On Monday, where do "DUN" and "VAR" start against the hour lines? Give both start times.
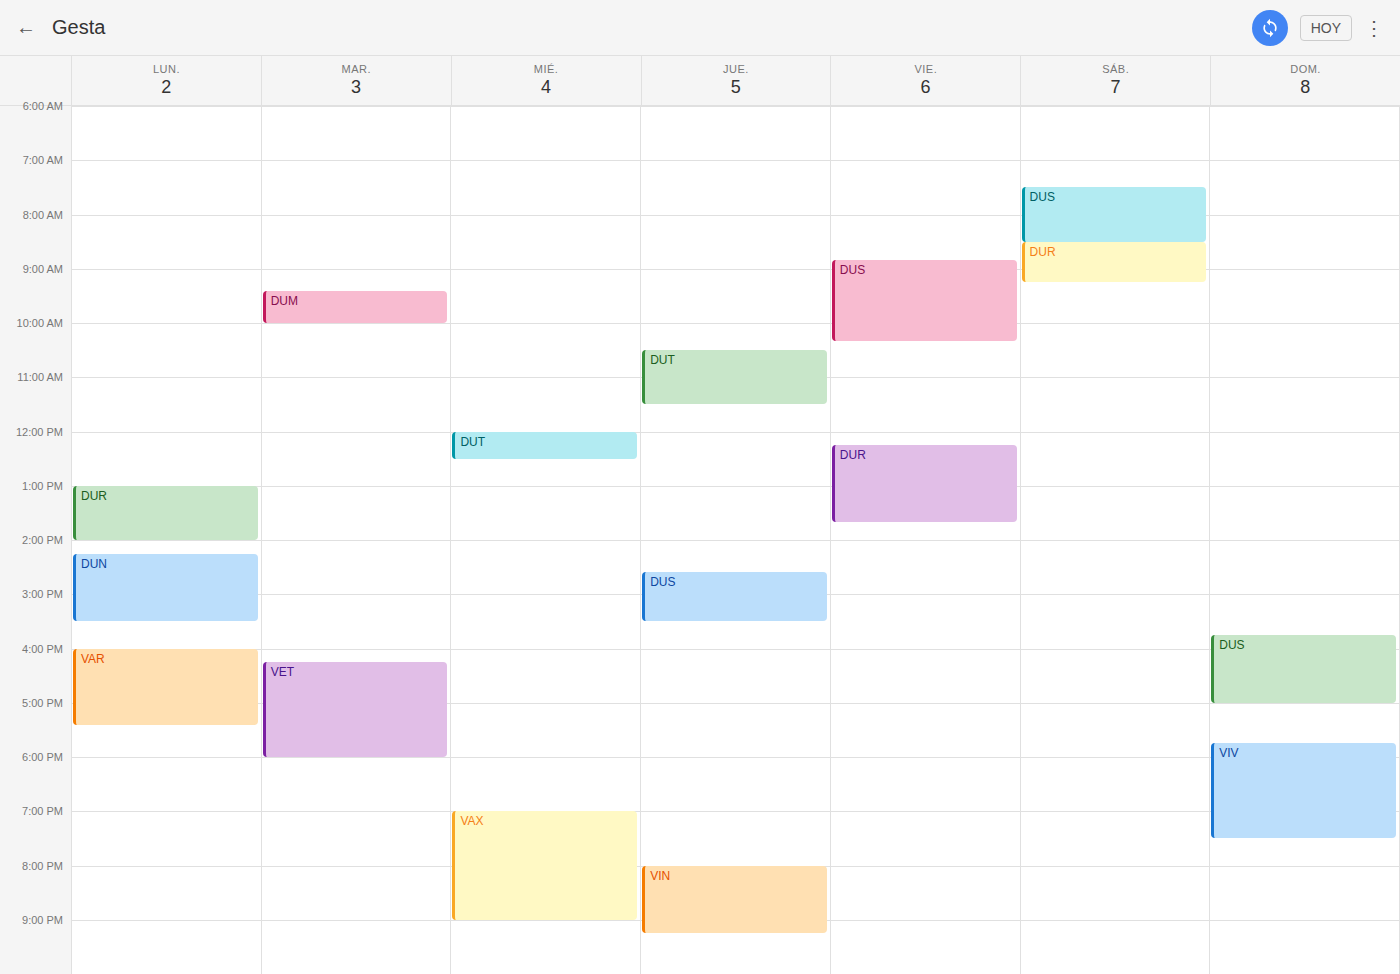
"DUN": 14:15, neither: a quarter of the way from the 14:00 line to the 15:00 line. "VAR": 16:00, exactly on the 16:00 line.